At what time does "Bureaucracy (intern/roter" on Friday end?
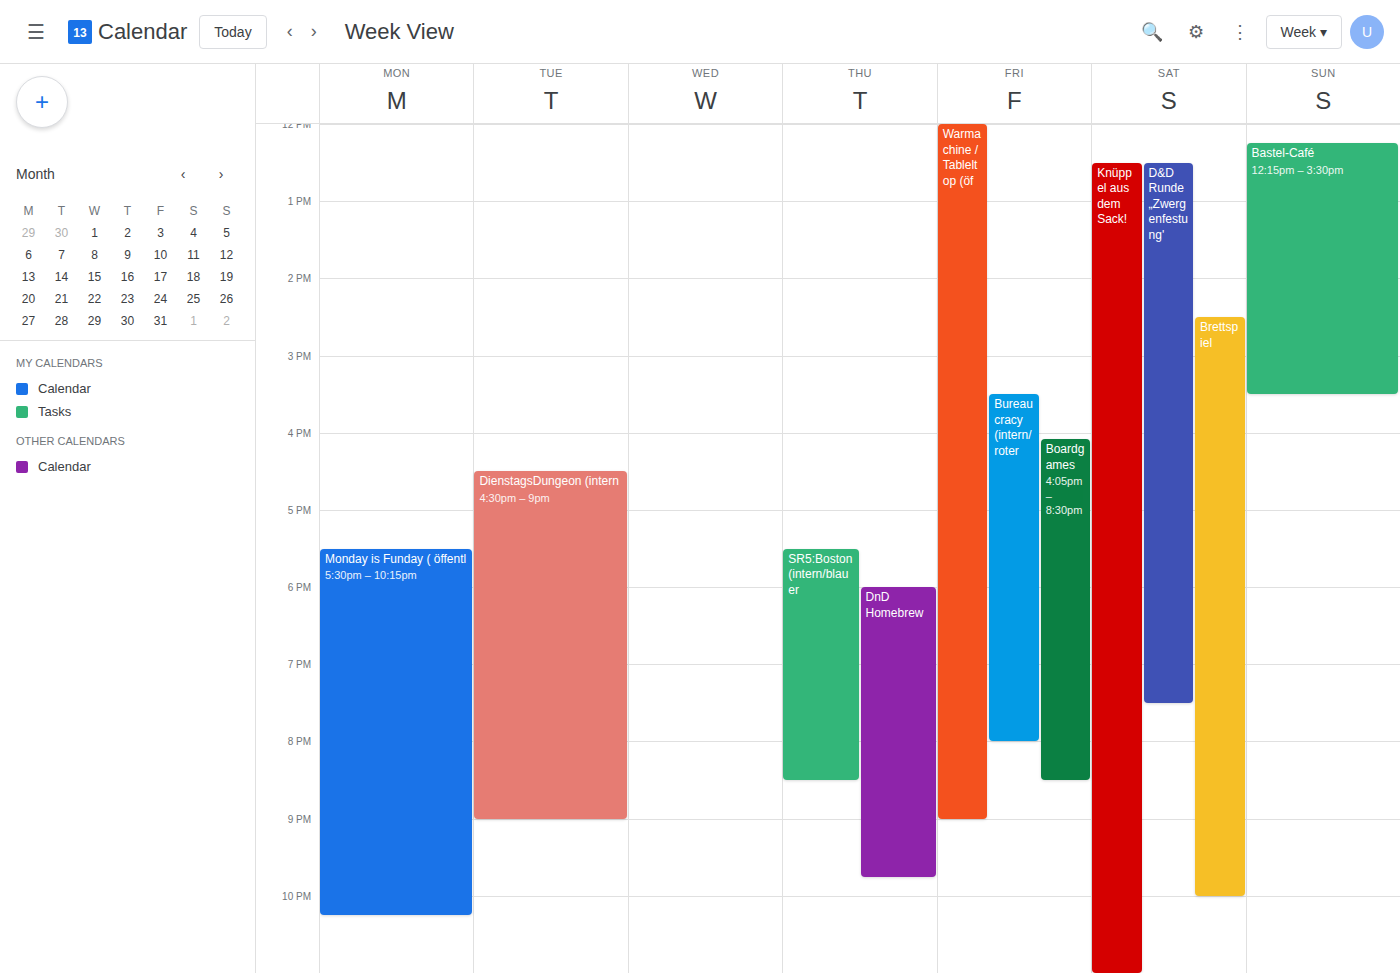
8:00 PM